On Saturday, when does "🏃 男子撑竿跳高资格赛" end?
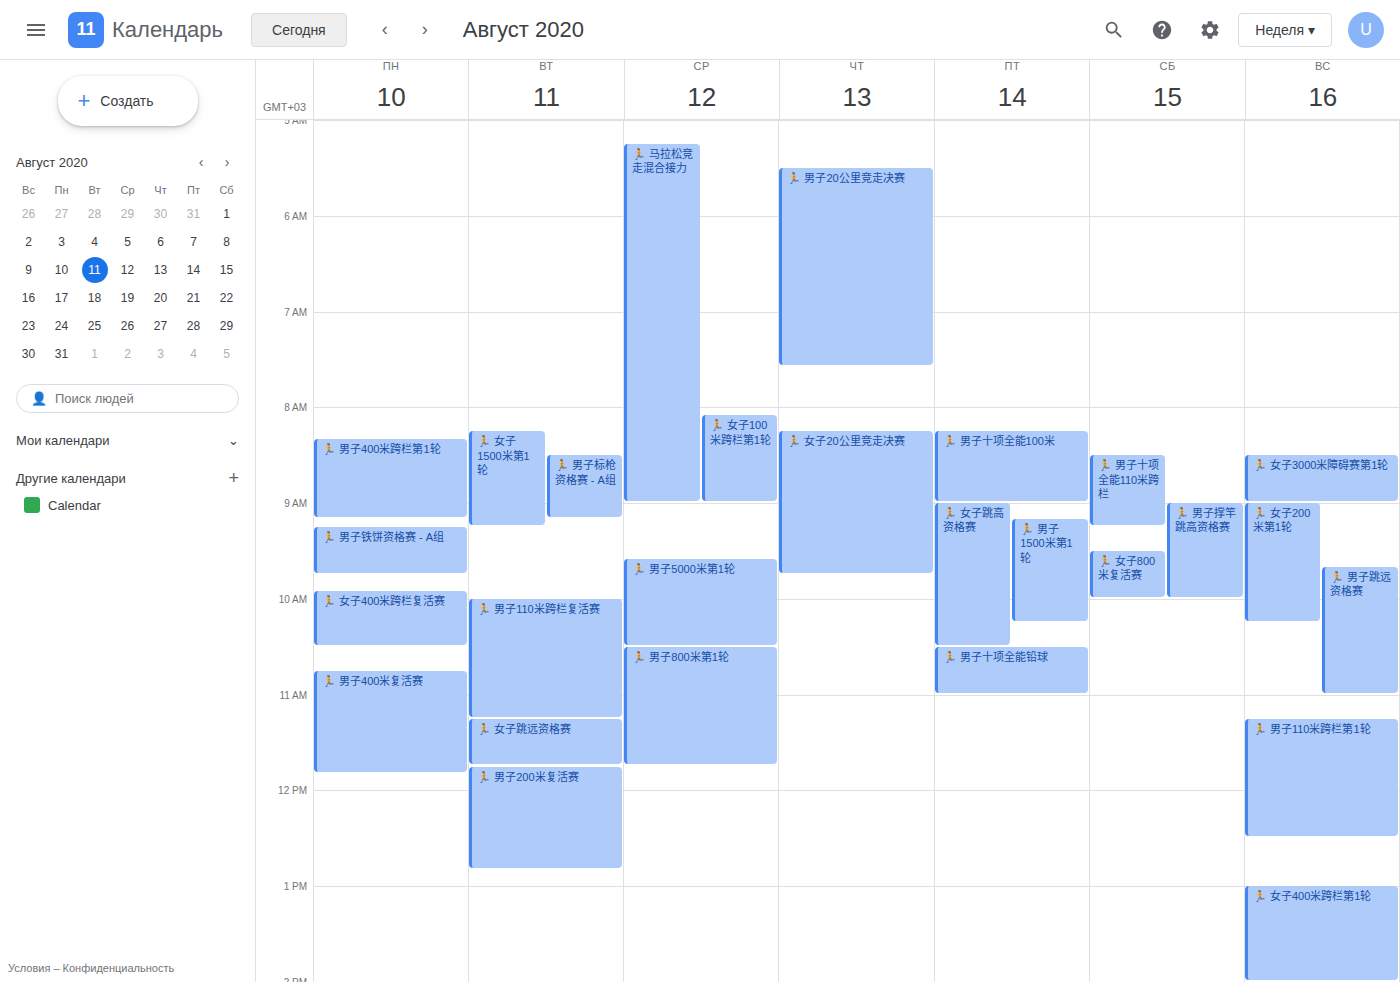
10:00 AM